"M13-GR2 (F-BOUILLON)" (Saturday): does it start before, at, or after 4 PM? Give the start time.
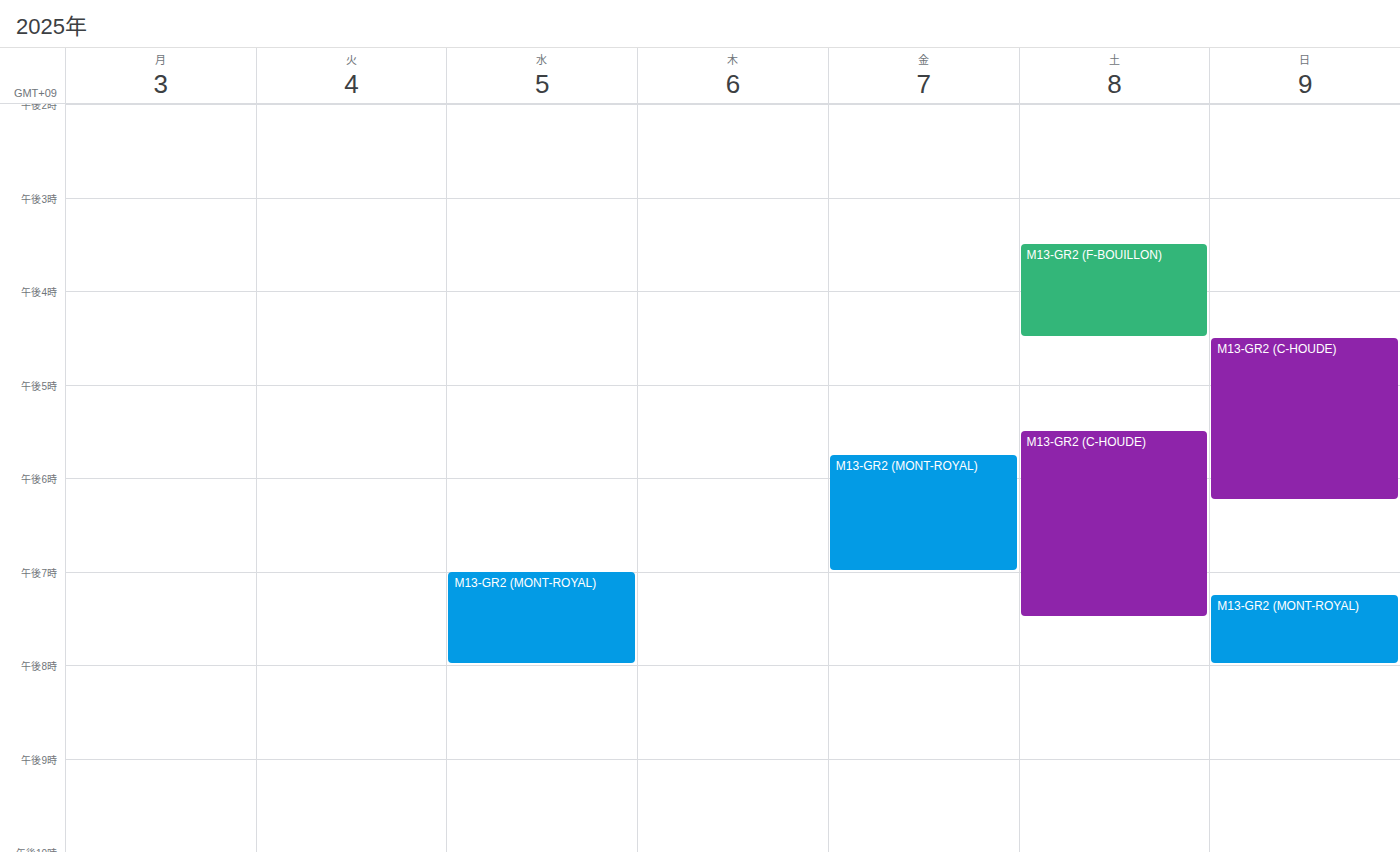
3:30 PM -- before 4 PM, 30 minutes above the 4 PM line.